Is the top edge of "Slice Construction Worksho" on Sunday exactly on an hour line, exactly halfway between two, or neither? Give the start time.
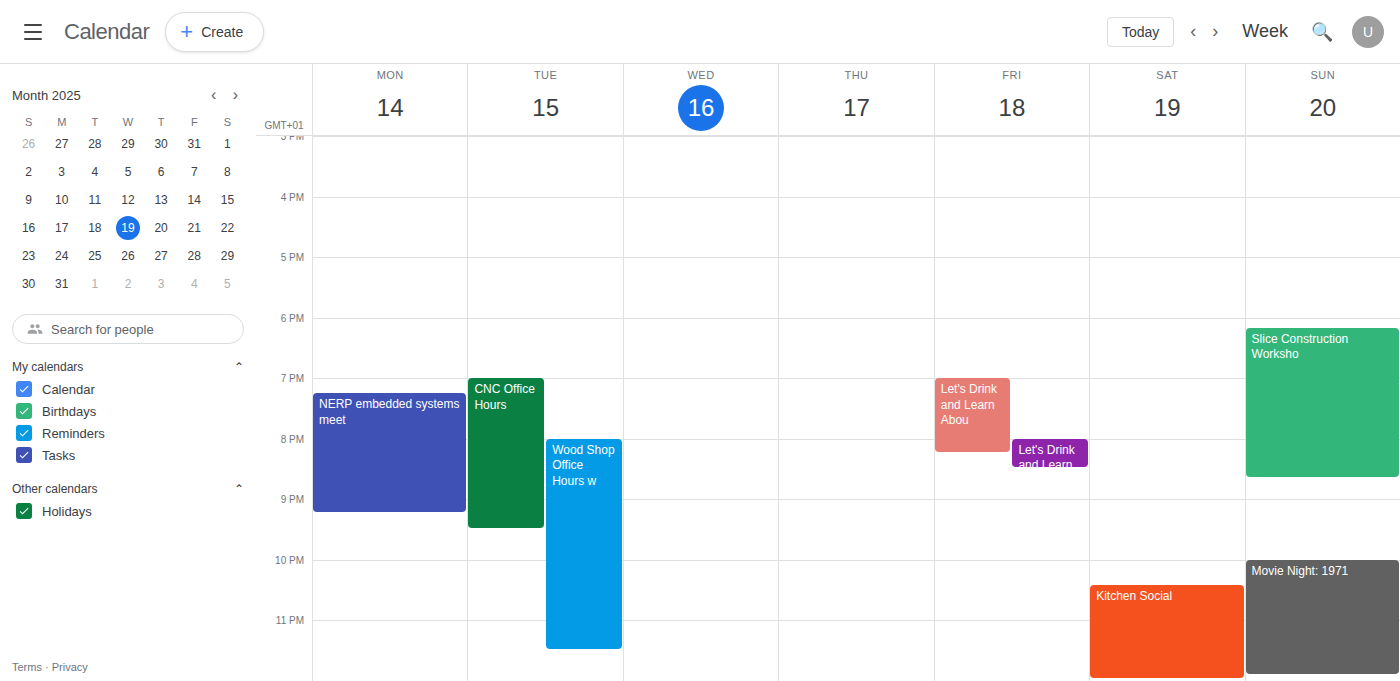
6:10 PM -- neither: 10 minutes below the 6 PM line and 50 minutes above the 7 PM line.